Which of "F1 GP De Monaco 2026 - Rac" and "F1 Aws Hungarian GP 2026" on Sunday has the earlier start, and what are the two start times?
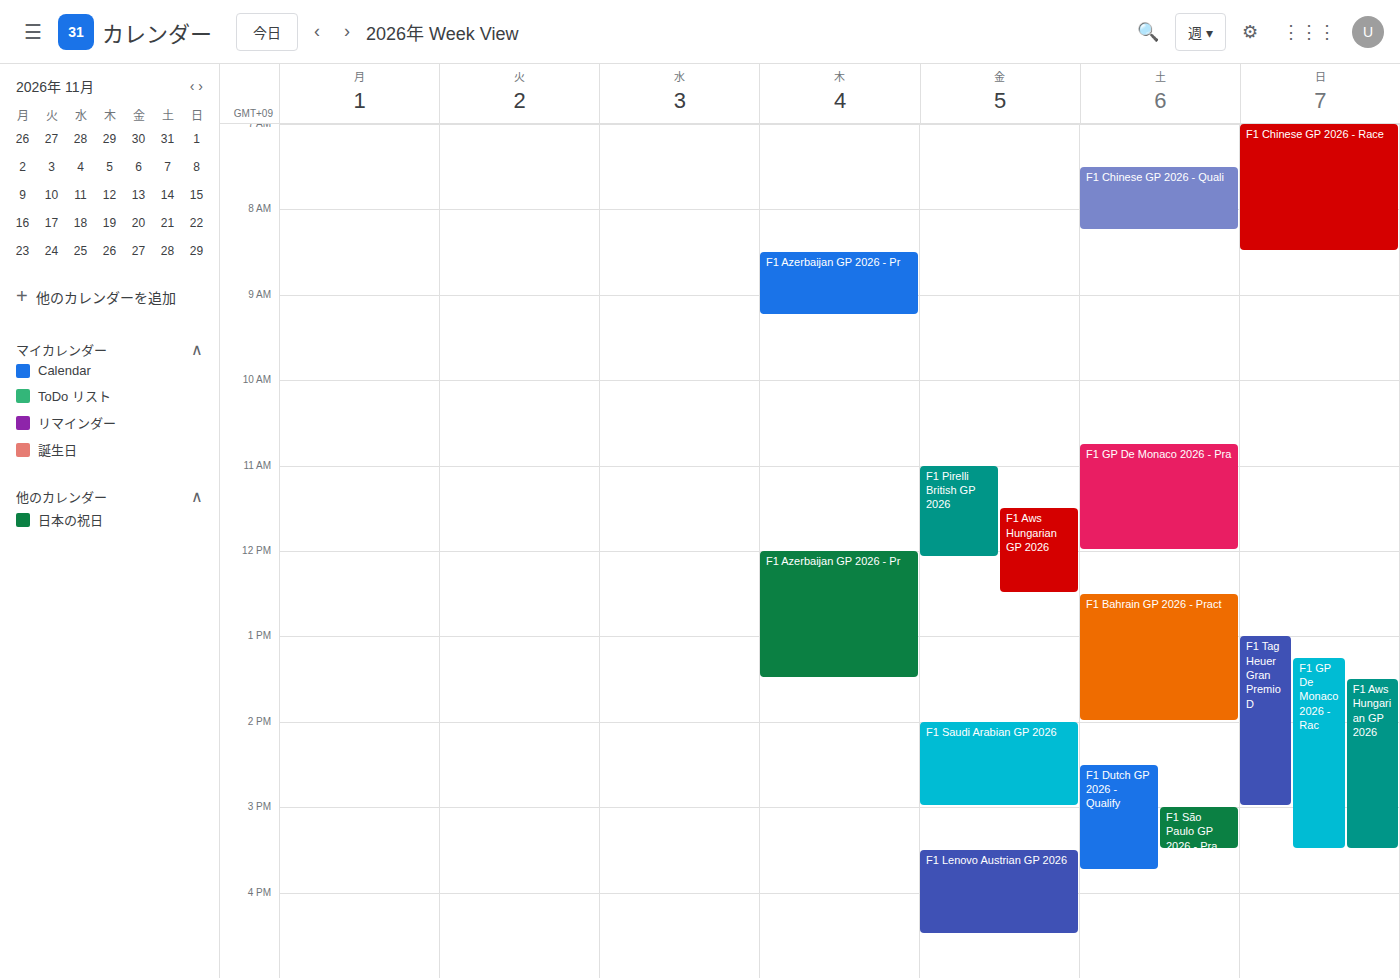
"F1 GP De Monaco 2026 - Rac" 1:15 PM; "F1 Aws Hungarian GP 2026" 1:30 PM.